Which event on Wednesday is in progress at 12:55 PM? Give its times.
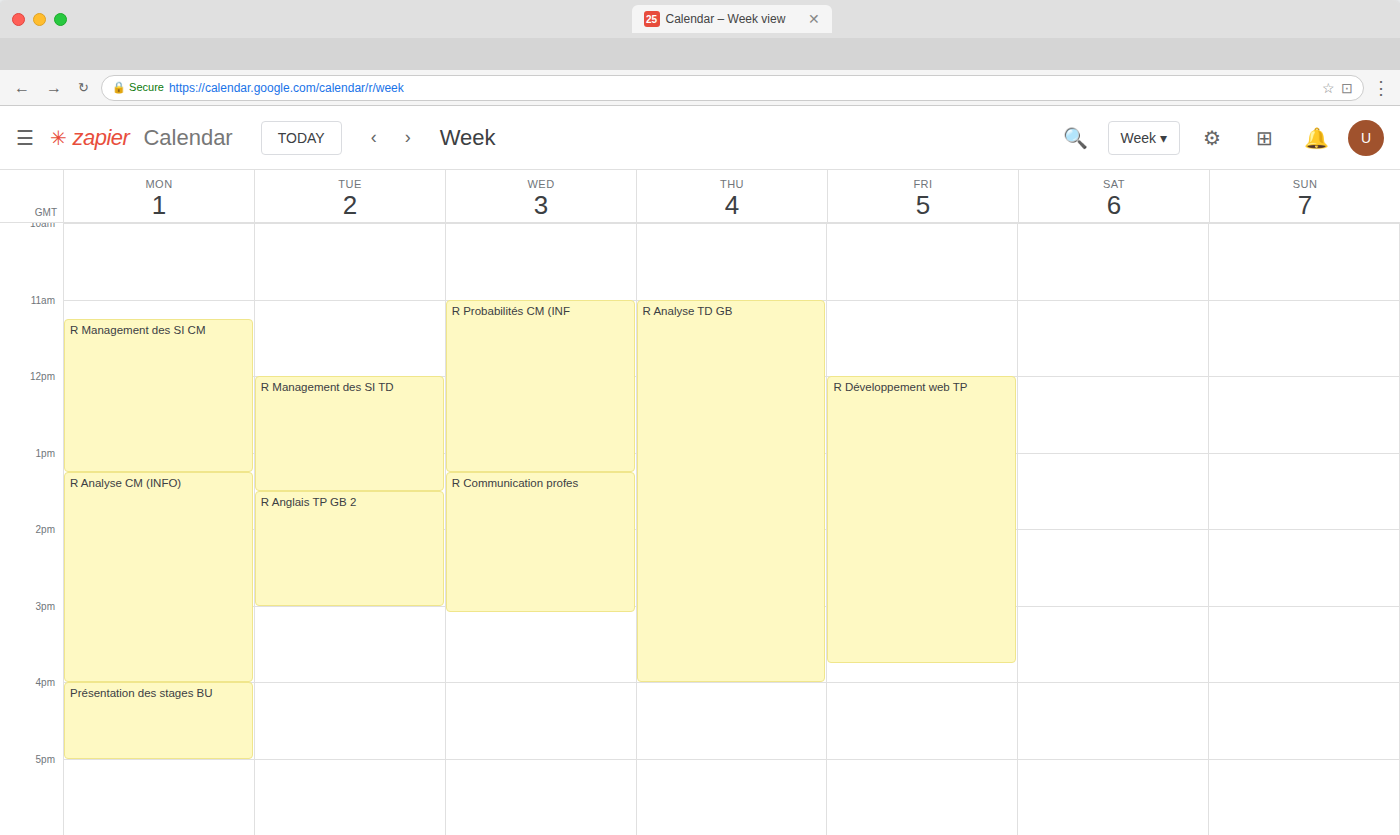
"R Probabilités CM (INF", 11:00 AM to 1:15 PM